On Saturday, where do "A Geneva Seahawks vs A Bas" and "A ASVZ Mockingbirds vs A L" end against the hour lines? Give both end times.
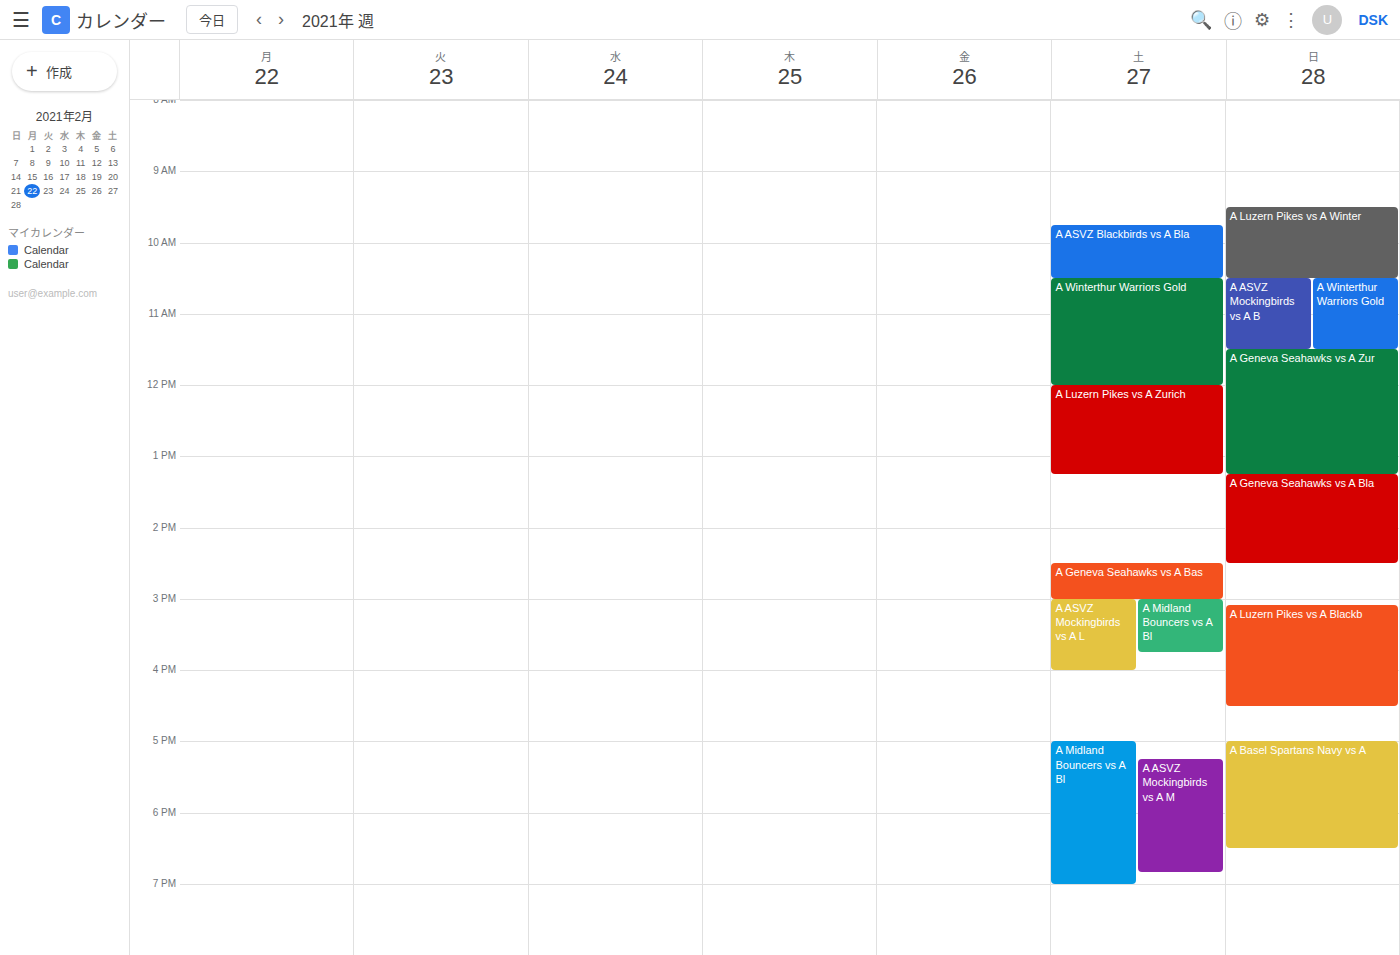
"A Geneva Seahawks vs A Bas": 3:00 PM, exactly on the 3 PM line. "A ASVZ Mockingbirds vs A L": 4:00 PM, exactly on the 4 PM line.